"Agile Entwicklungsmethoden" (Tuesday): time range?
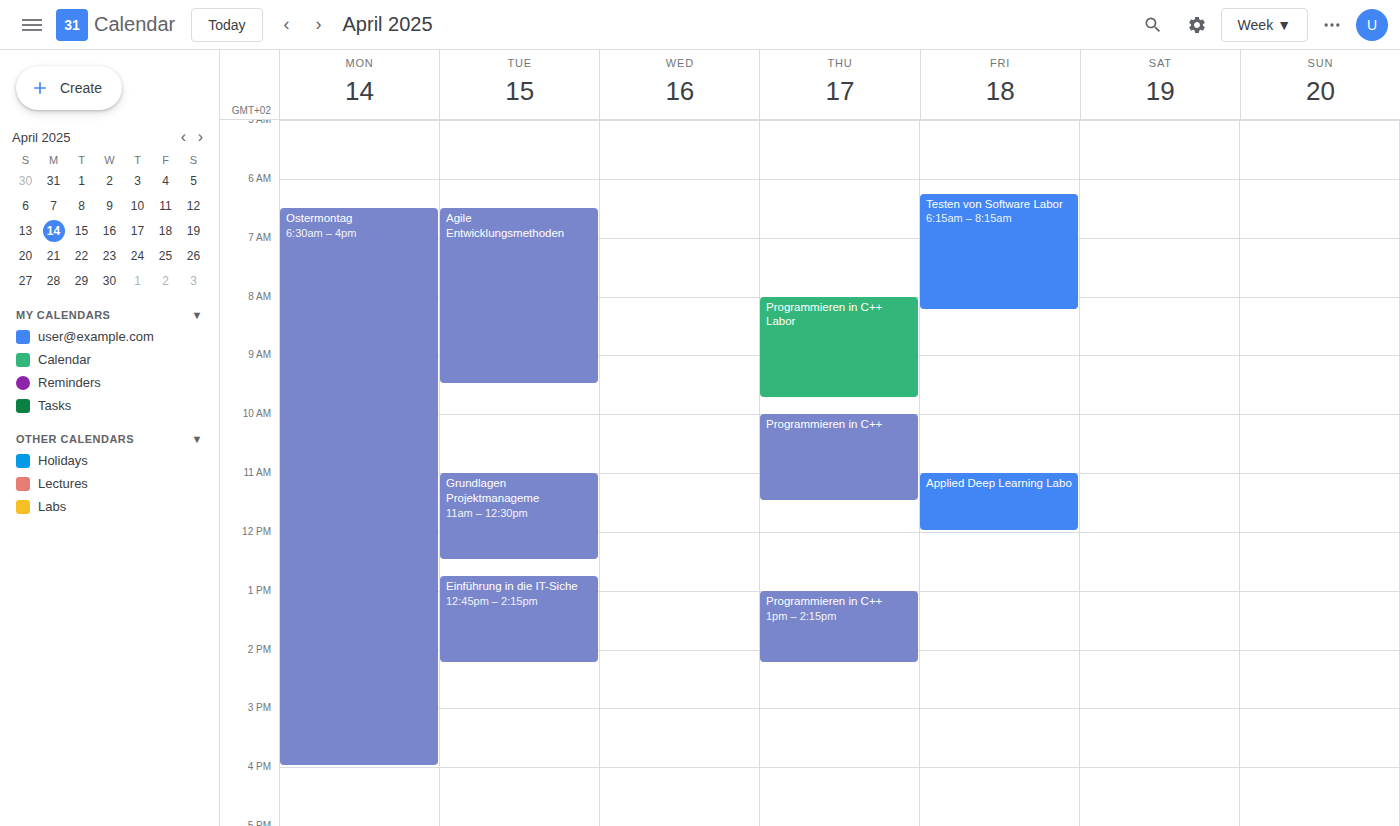
6:30 AM to 9:30 AM